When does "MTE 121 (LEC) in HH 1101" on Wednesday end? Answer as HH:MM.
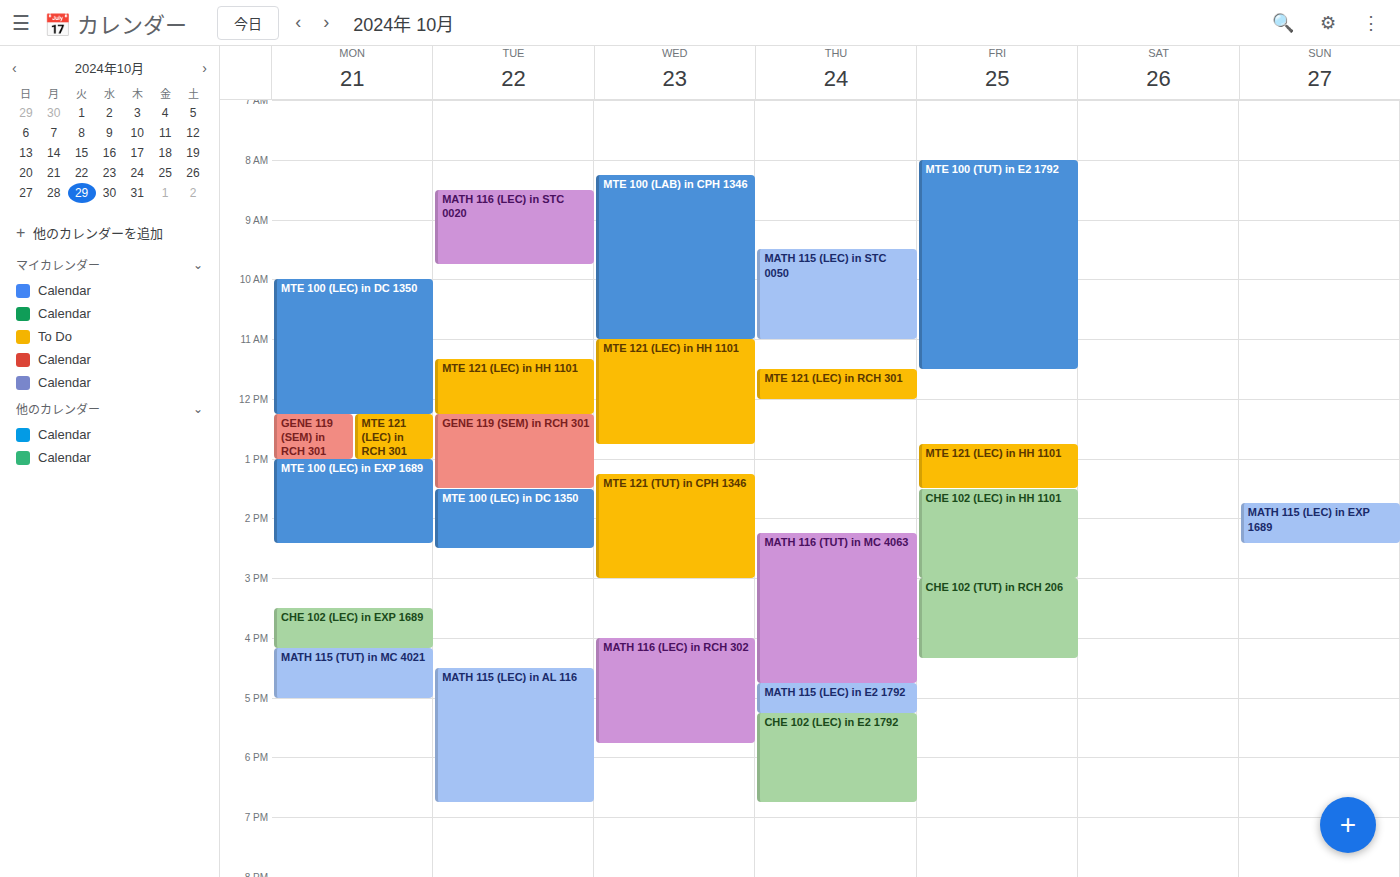
12:45